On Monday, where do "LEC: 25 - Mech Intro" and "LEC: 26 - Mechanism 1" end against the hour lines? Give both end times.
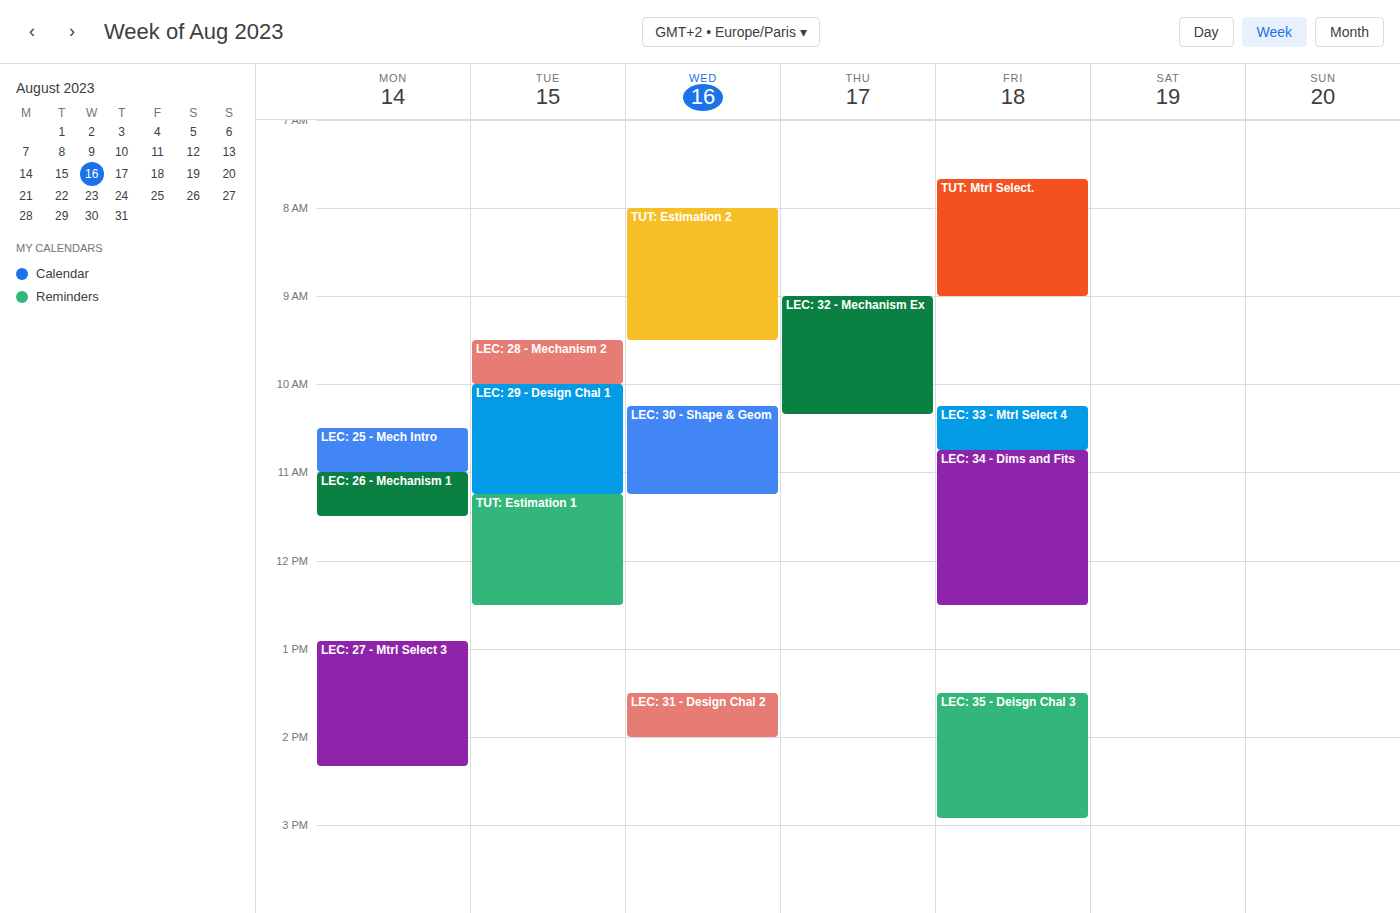
"LEC: 25 - Mech Intro": 11:00 AM, exactly on the 11 AM line. "LEC: 26 - Mechanism 1": 11:30 AM, halfway between the 11 AM and 12 PM lines.